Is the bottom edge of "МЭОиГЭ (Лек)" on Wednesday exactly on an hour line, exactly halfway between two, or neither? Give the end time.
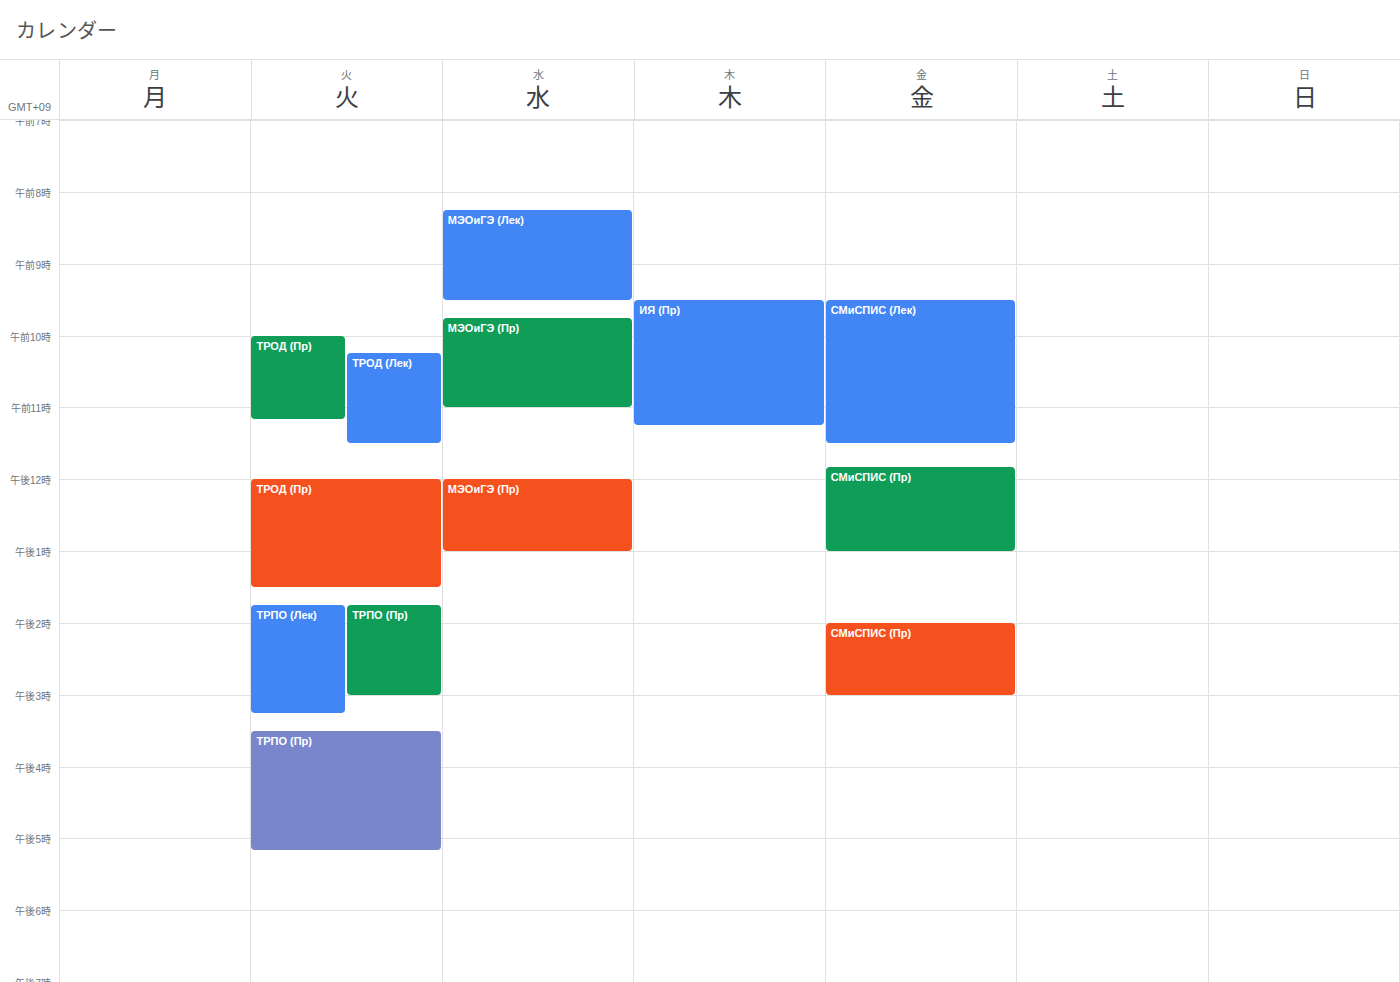
9:30 AM -- halfway between the 9 AM and 10 AM lines.